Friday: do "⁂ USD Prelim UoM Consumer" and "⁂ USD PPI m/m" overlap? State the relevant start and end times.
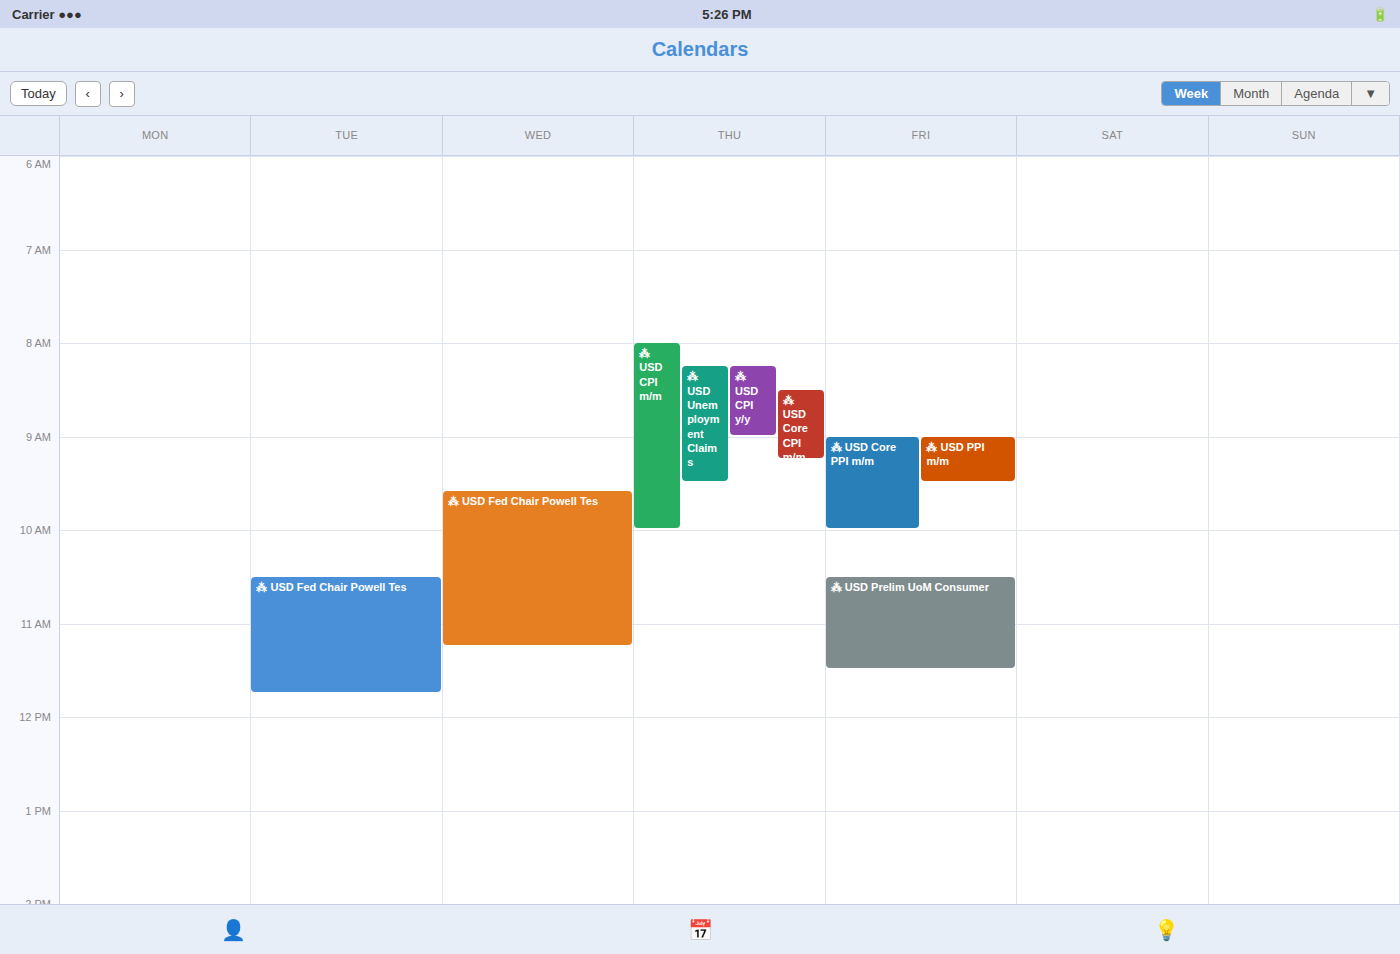
"⁂ USD PPI m/m" ends at 9:30 AM and "⁂ USD Prelim UoM Consumer" starts at 10:30 AM -- no overlap.